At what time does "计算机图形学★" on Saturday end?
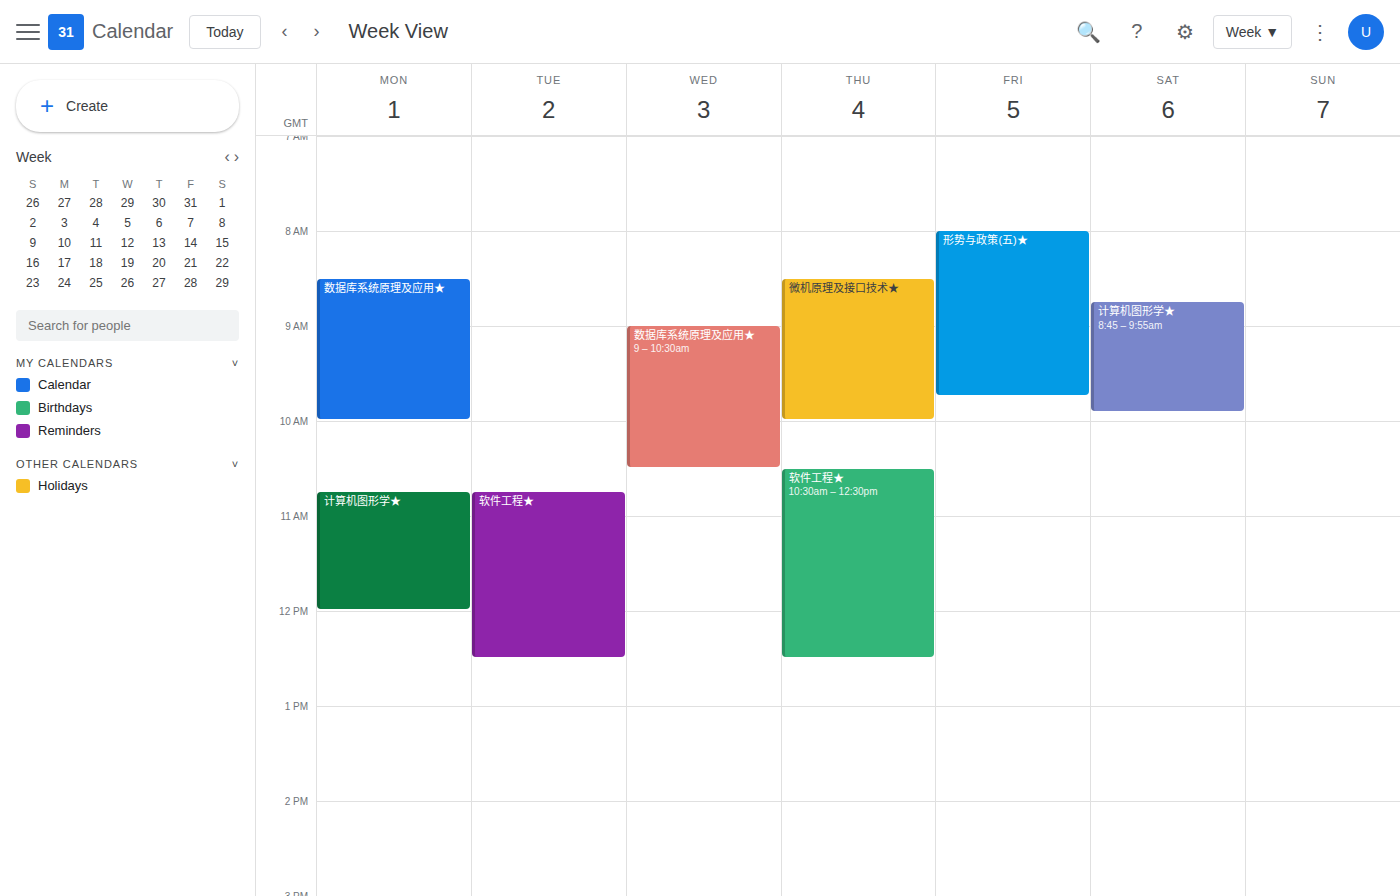
9:55 AM